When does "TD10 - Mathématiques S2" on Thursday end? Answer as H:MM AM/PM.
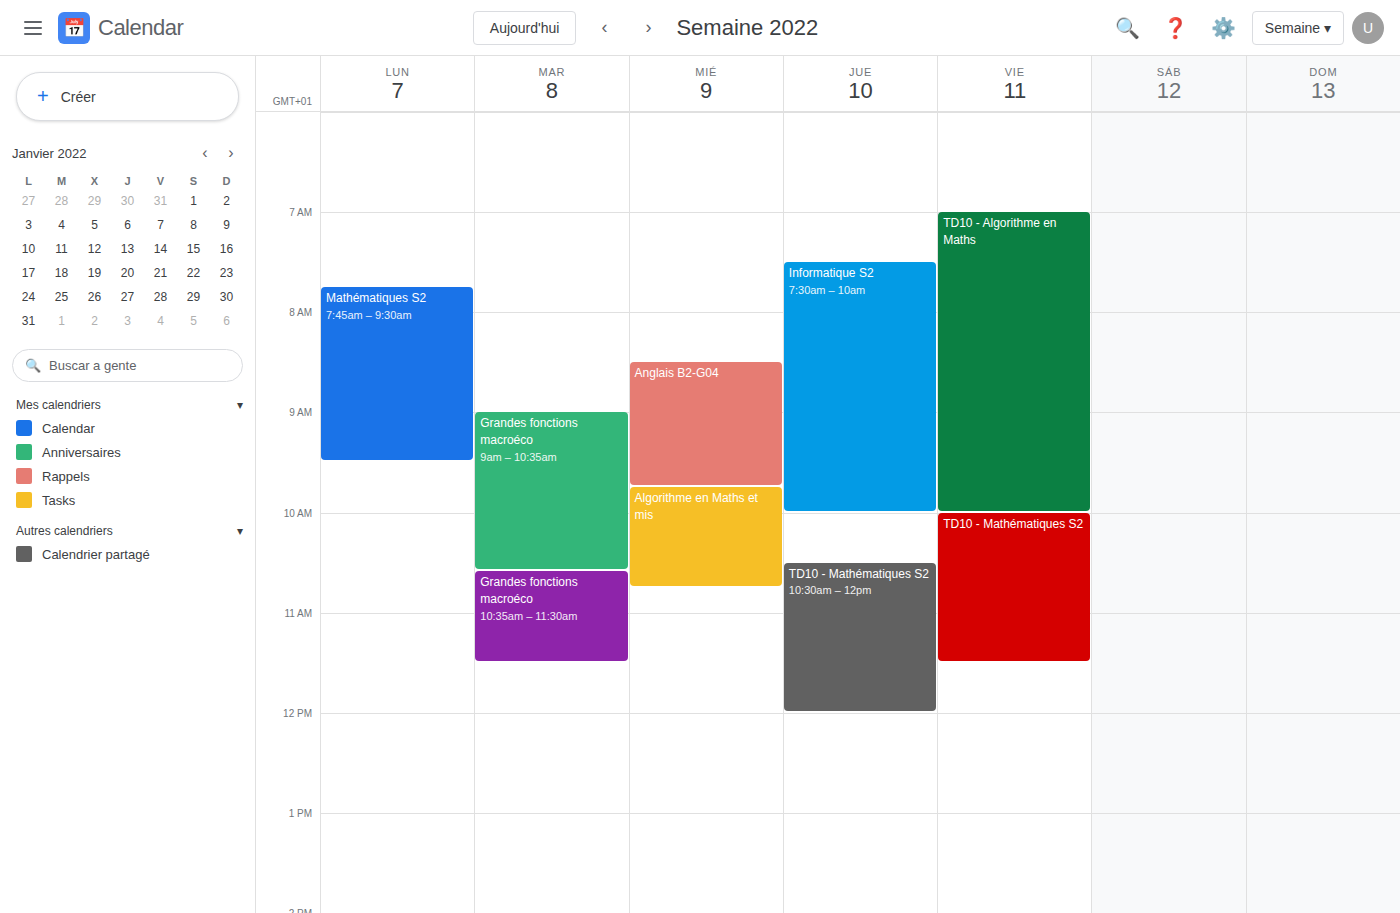
12:00 PM